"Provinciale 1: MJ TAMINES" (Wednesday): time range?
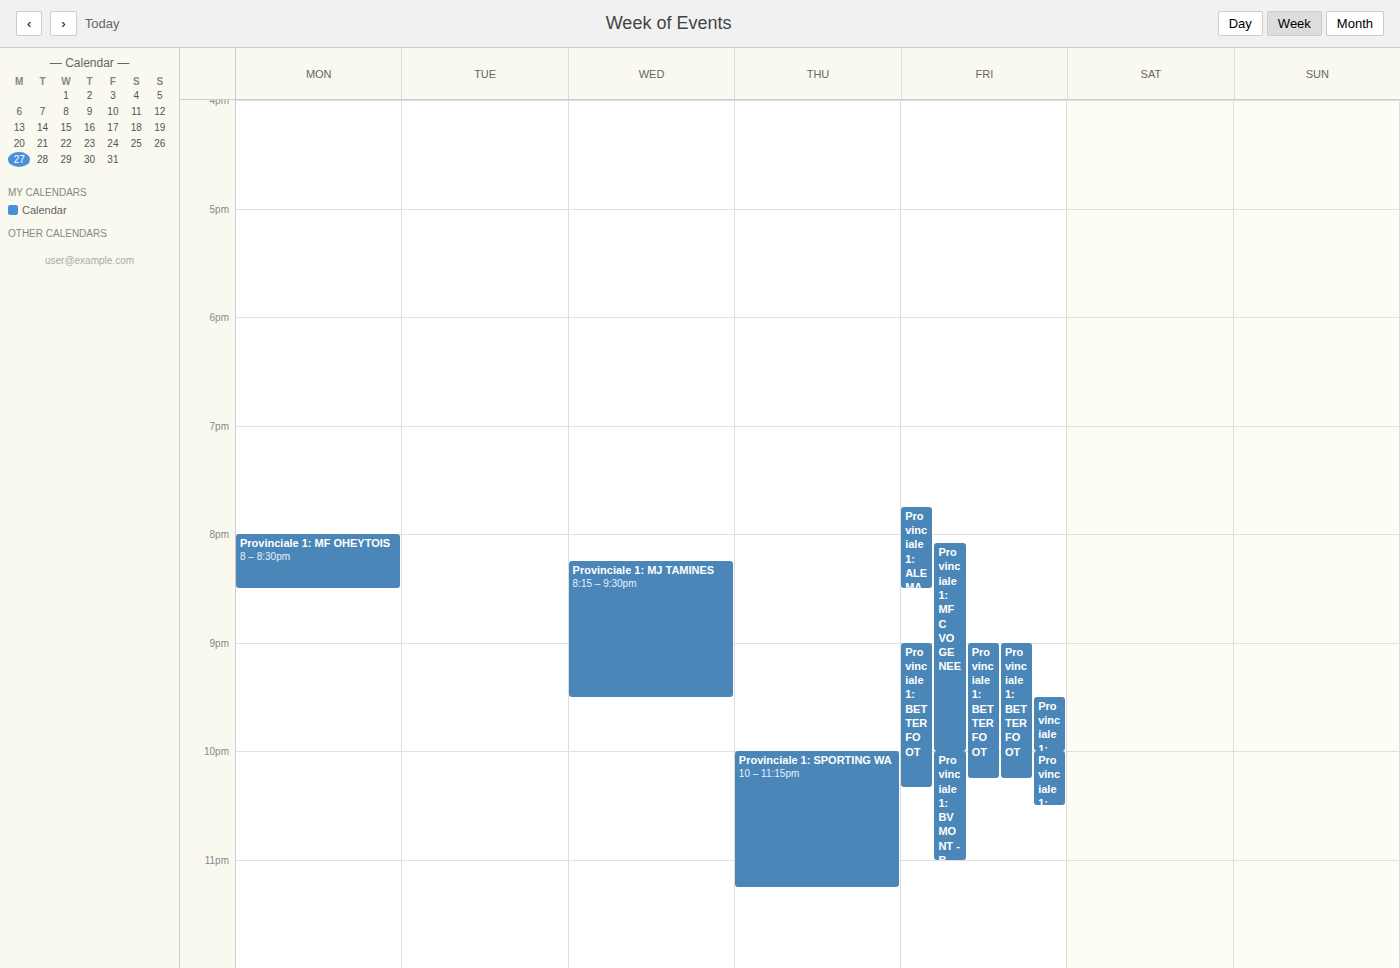
8:15 PM to 9:30 PM